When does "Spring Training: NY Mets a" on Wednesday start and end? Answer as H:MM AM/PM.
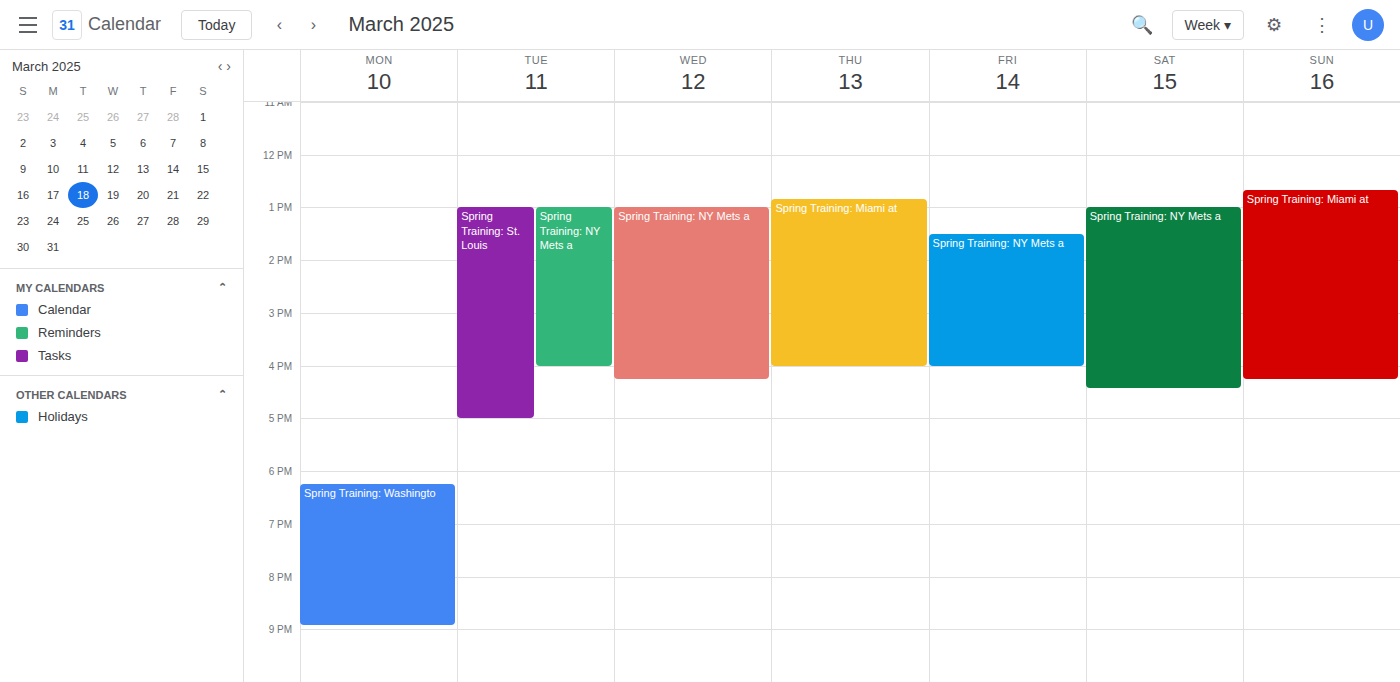
1:00 PM to 4:15 PM